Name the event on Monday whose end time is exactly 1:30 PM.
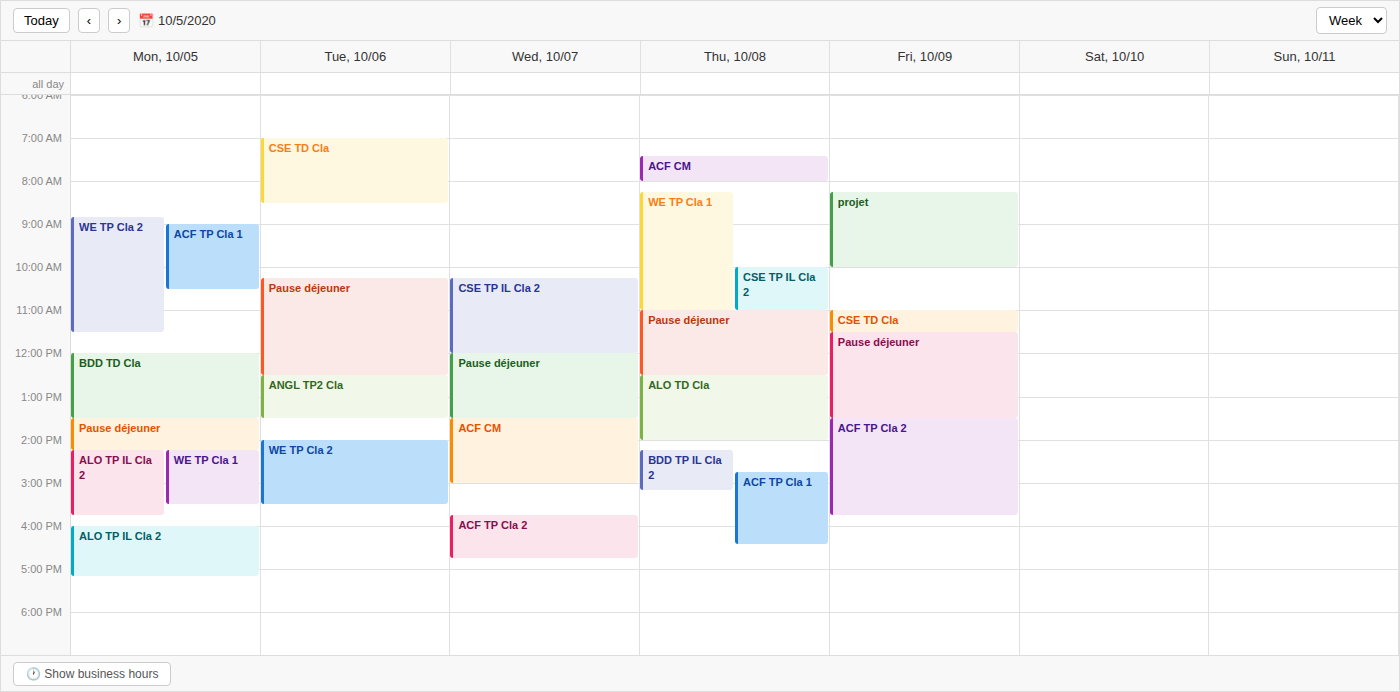
"BDD TD Cla"